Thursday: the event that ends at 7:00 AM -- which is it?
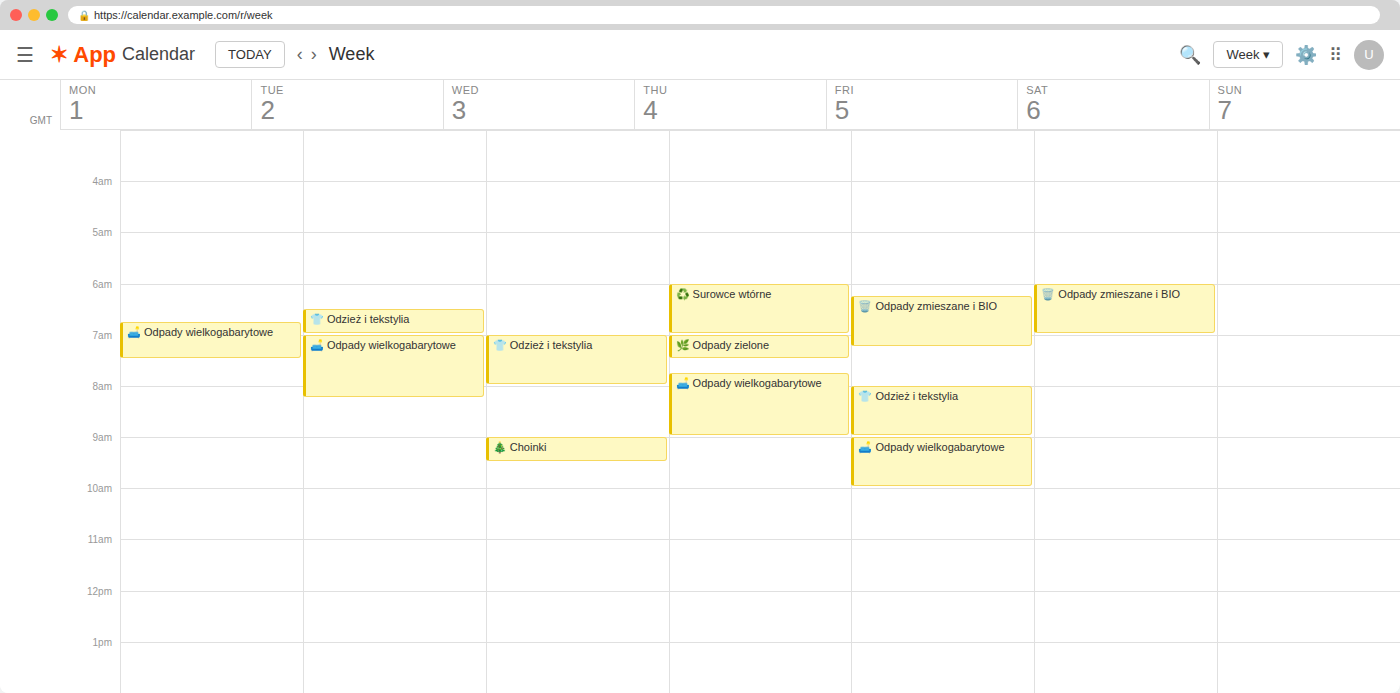
"♻️ Surowce wtórne"